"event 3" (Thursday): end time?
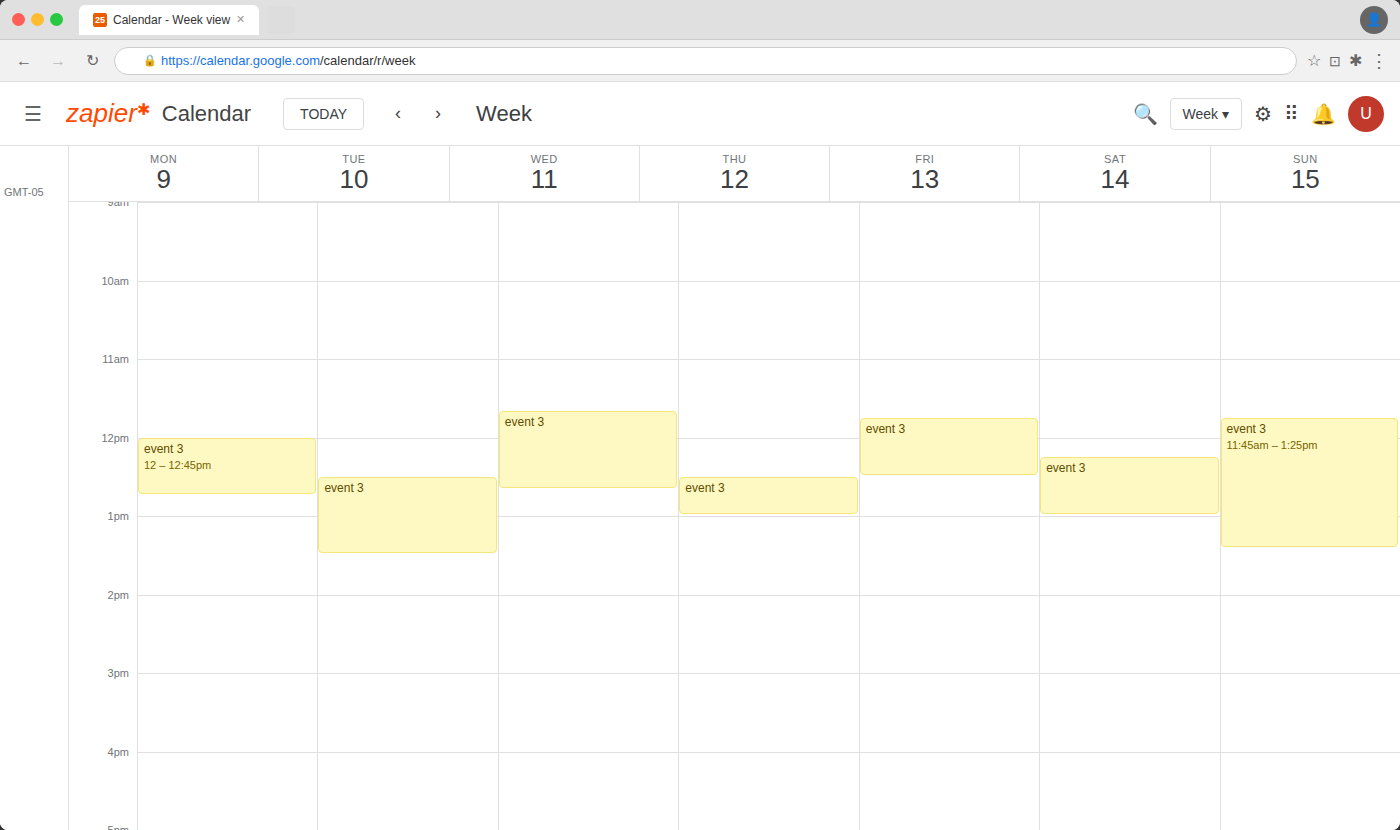
1:00 PM